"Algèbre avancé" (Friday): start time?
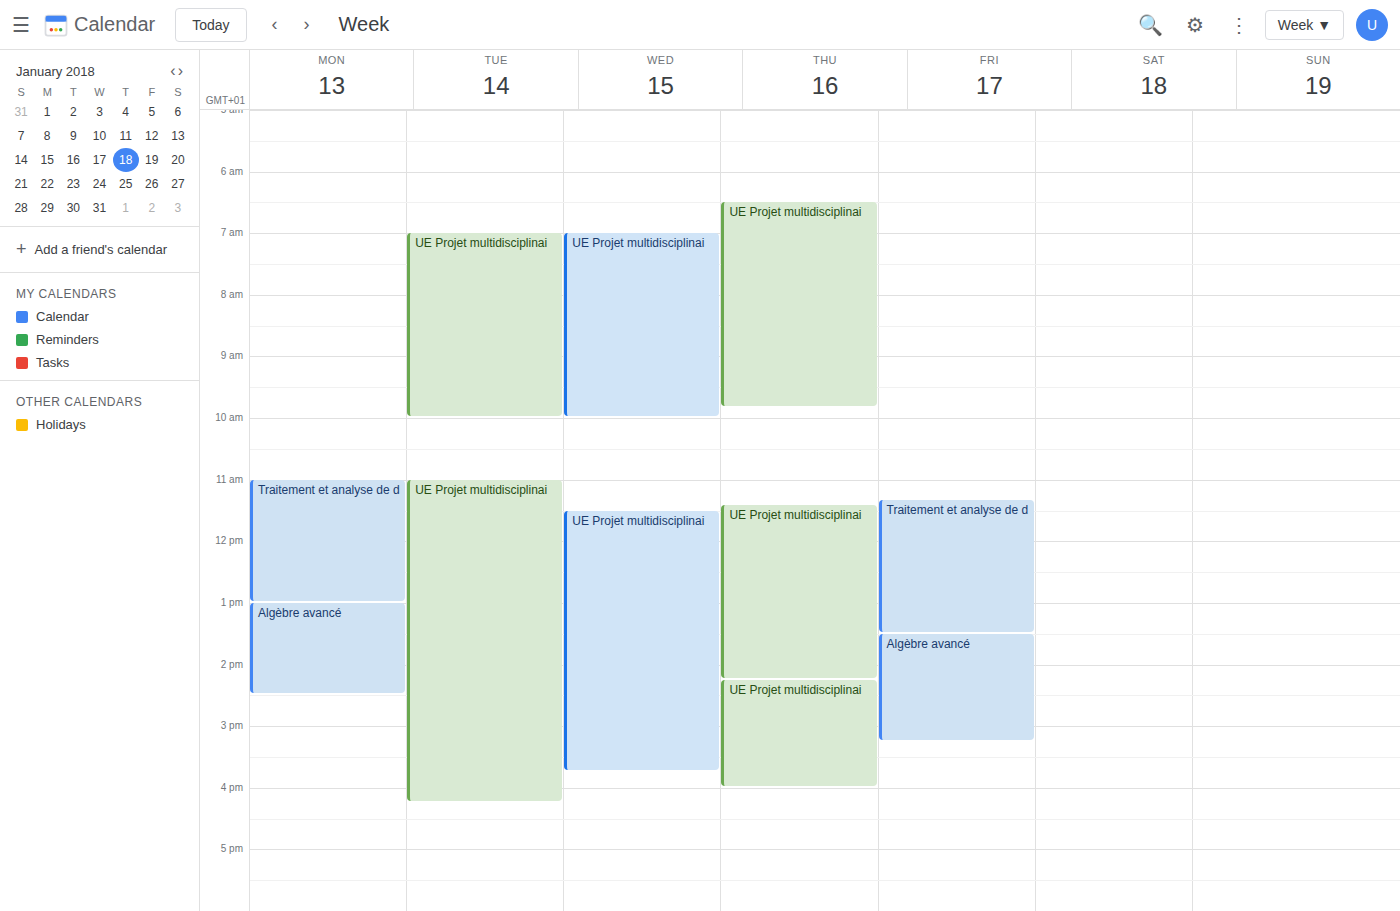
1:30 PM